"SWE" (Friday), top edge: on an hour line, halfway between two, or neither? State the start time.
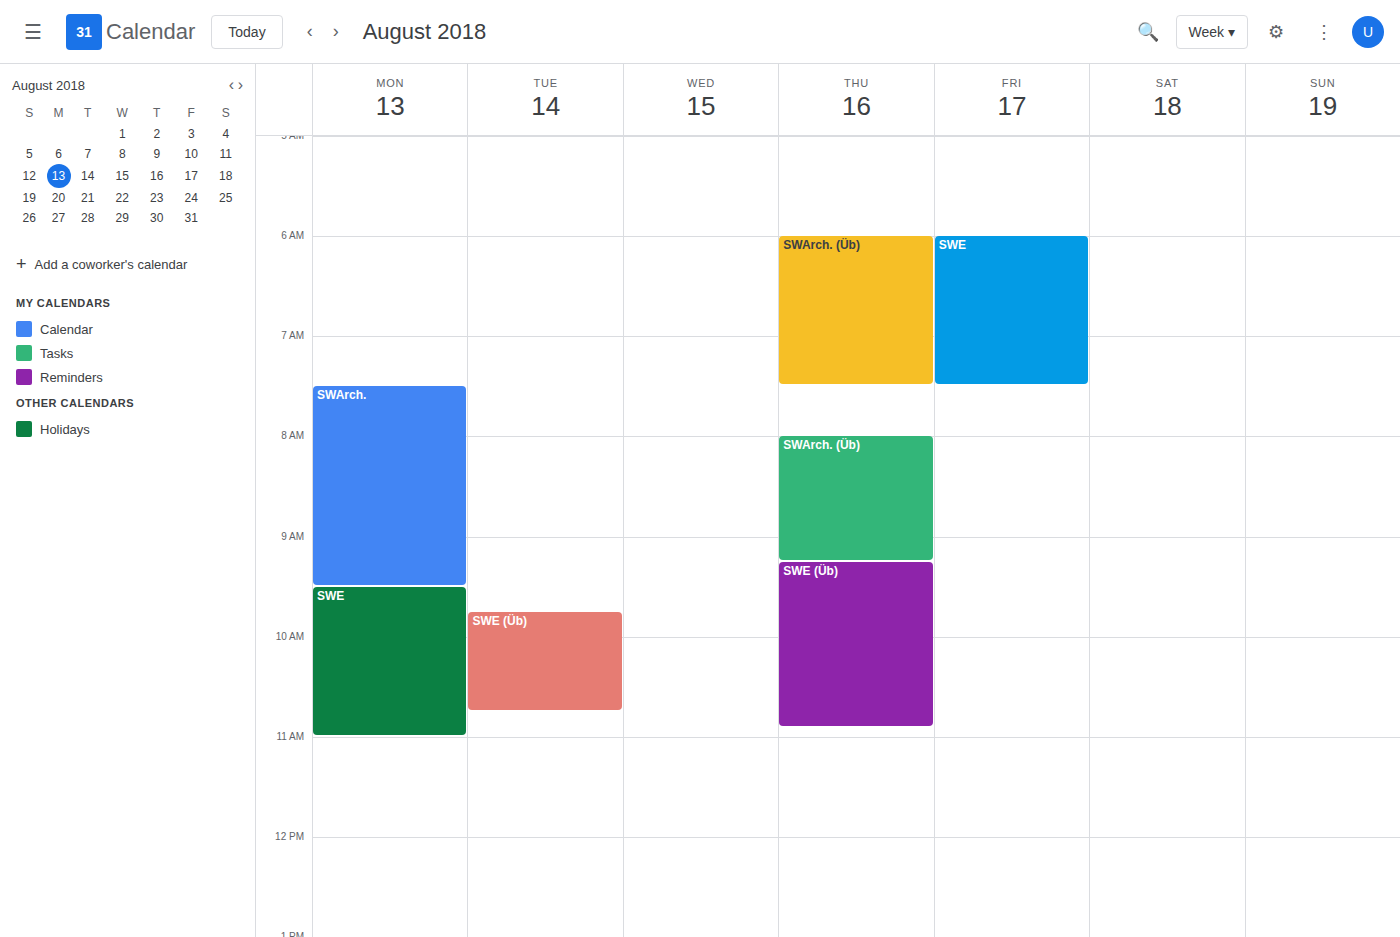
6:00 AM -- exactly on the 6 AM line.